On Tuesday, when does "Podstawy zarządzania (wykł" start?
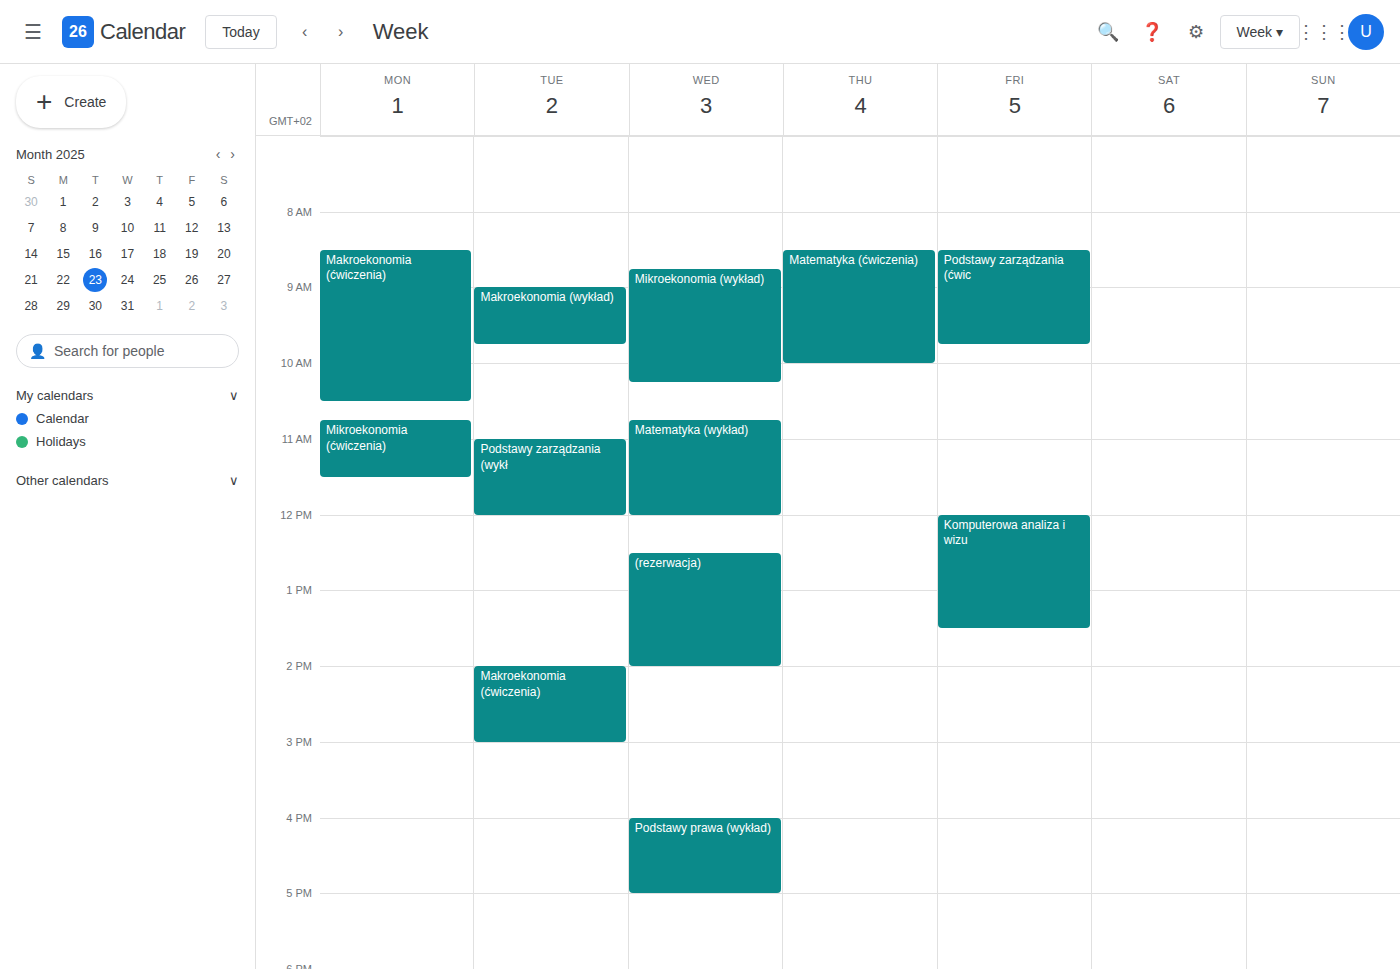
11:00 AM